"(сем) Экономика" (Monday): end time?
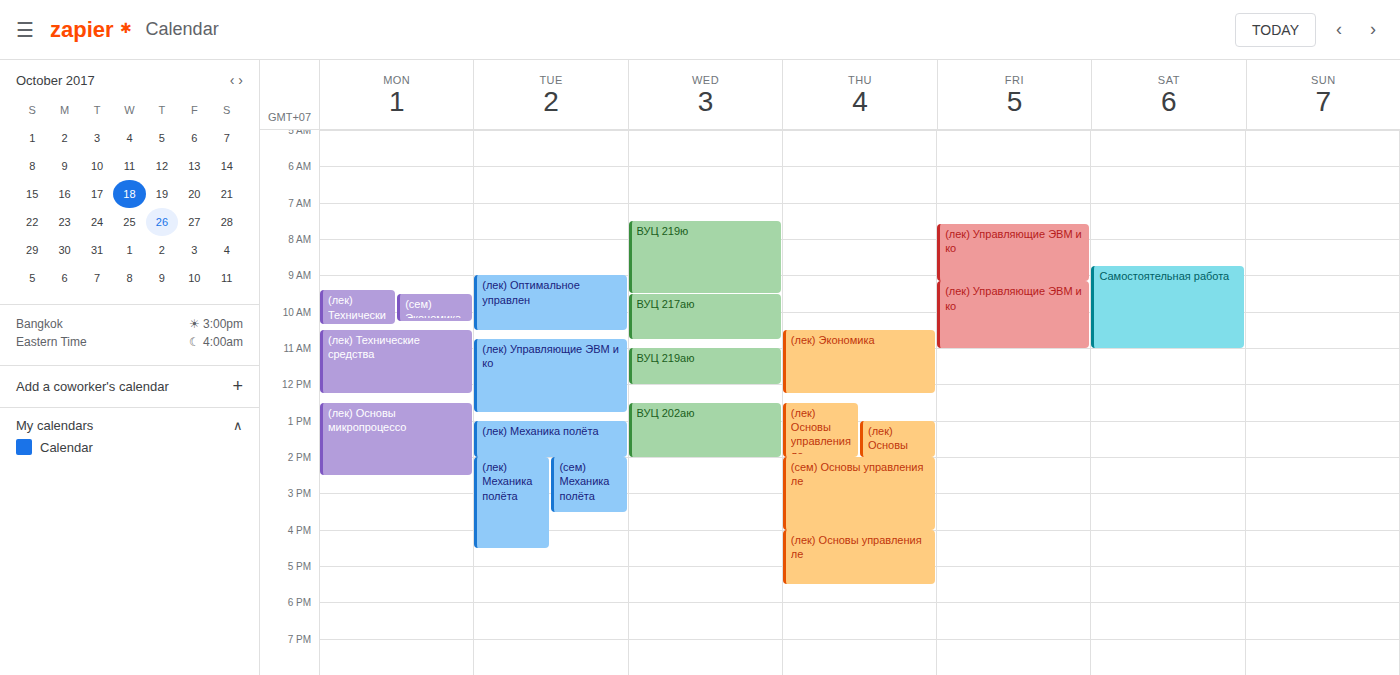
10:15 AM